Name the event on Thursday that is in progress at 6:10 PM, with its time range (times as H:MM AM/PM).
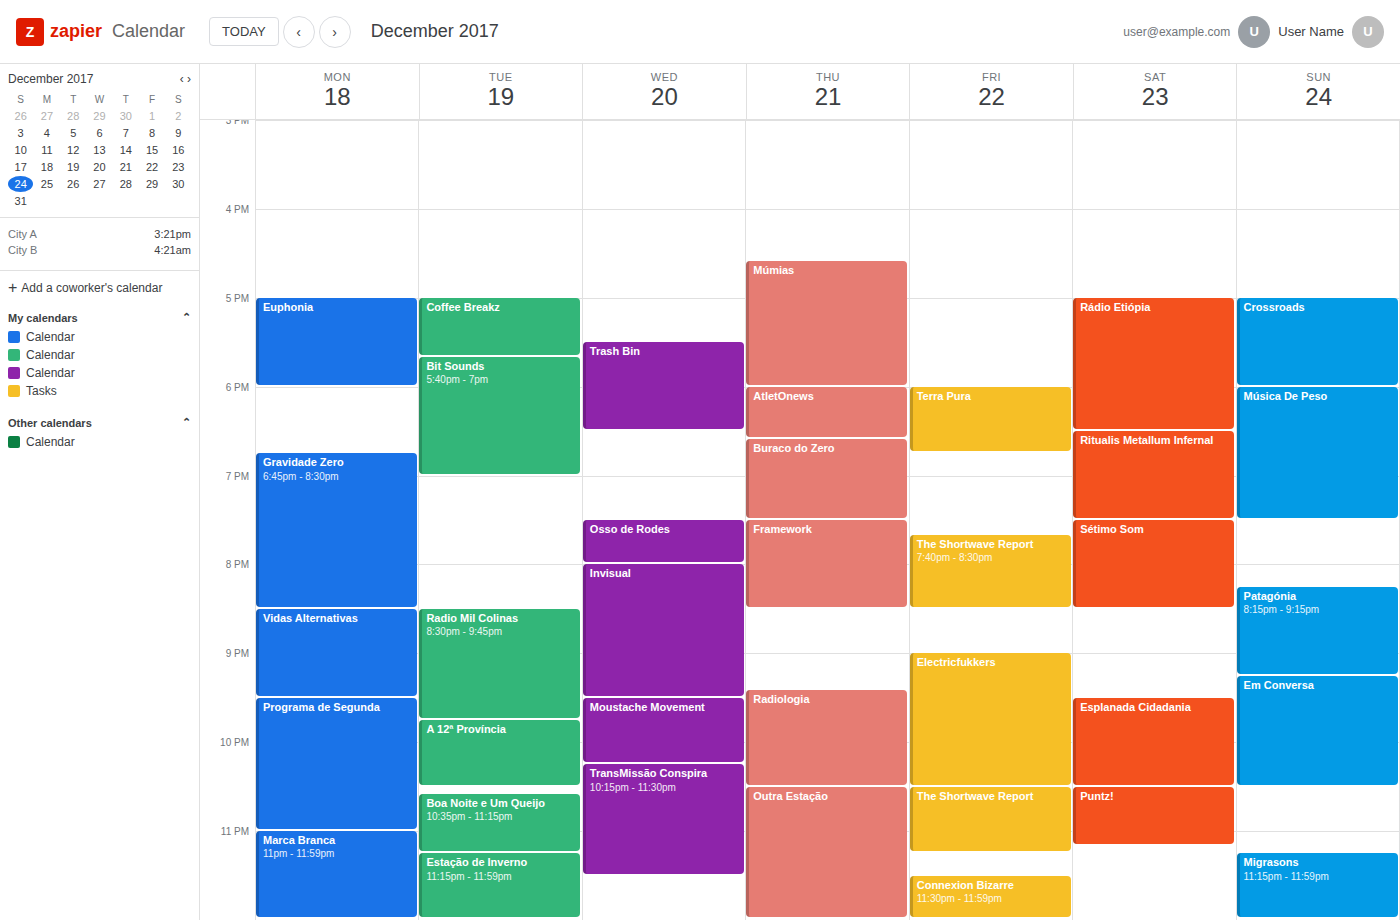
"AtletOnews", 6:00 PM to 6:35 PM